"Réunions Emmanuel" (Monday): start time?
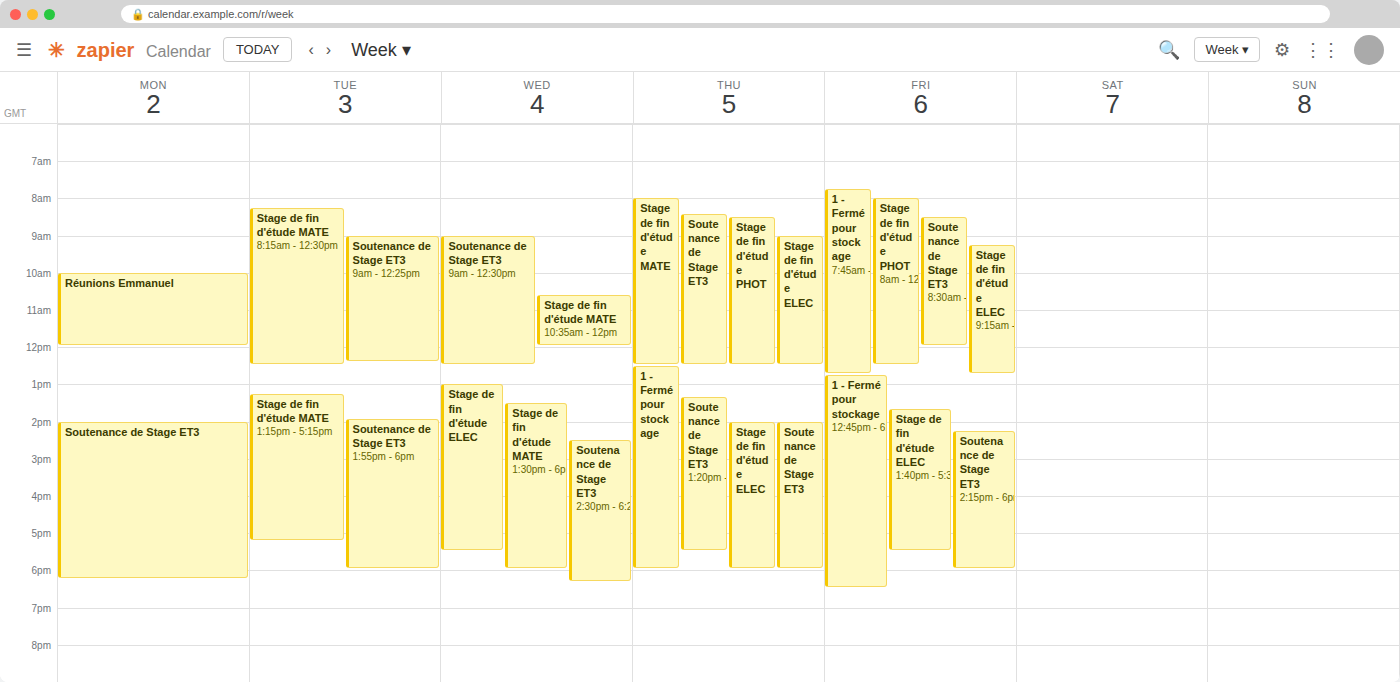
10:00 AM